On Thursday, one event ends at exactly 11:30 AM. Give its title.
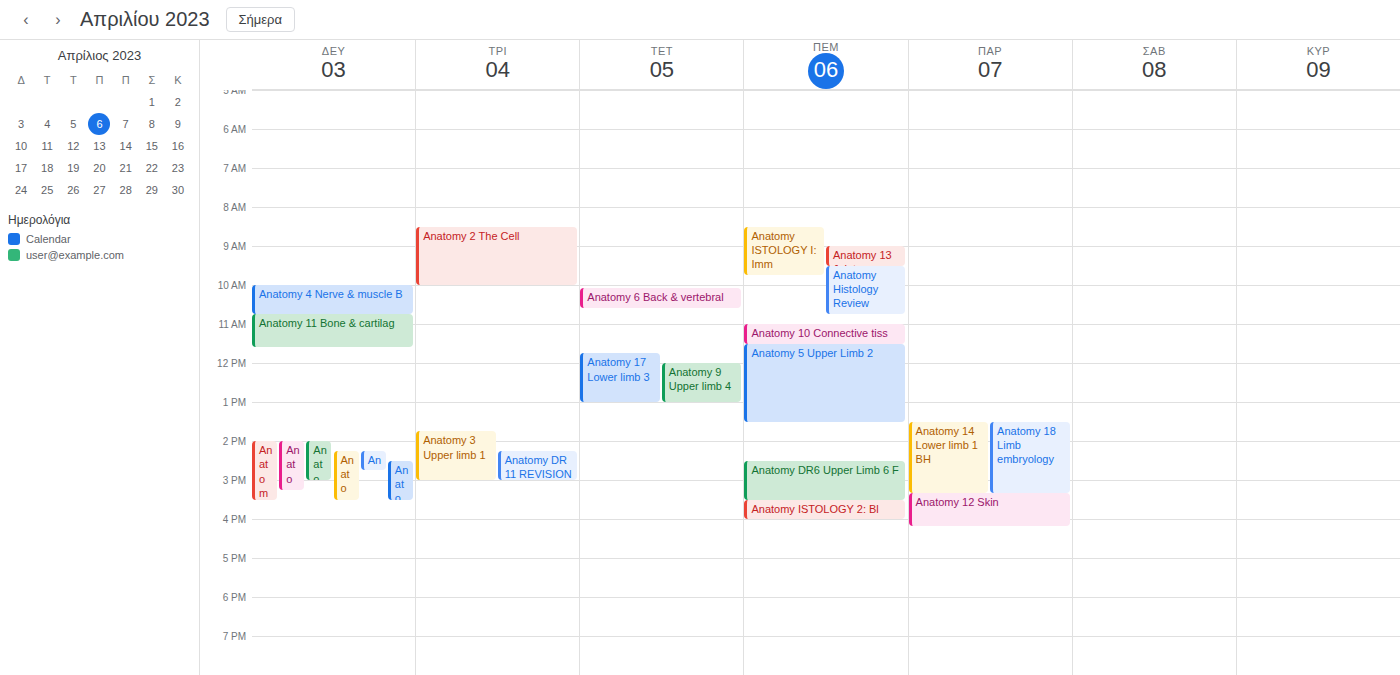
"Anatomy 10 Connective tiss"